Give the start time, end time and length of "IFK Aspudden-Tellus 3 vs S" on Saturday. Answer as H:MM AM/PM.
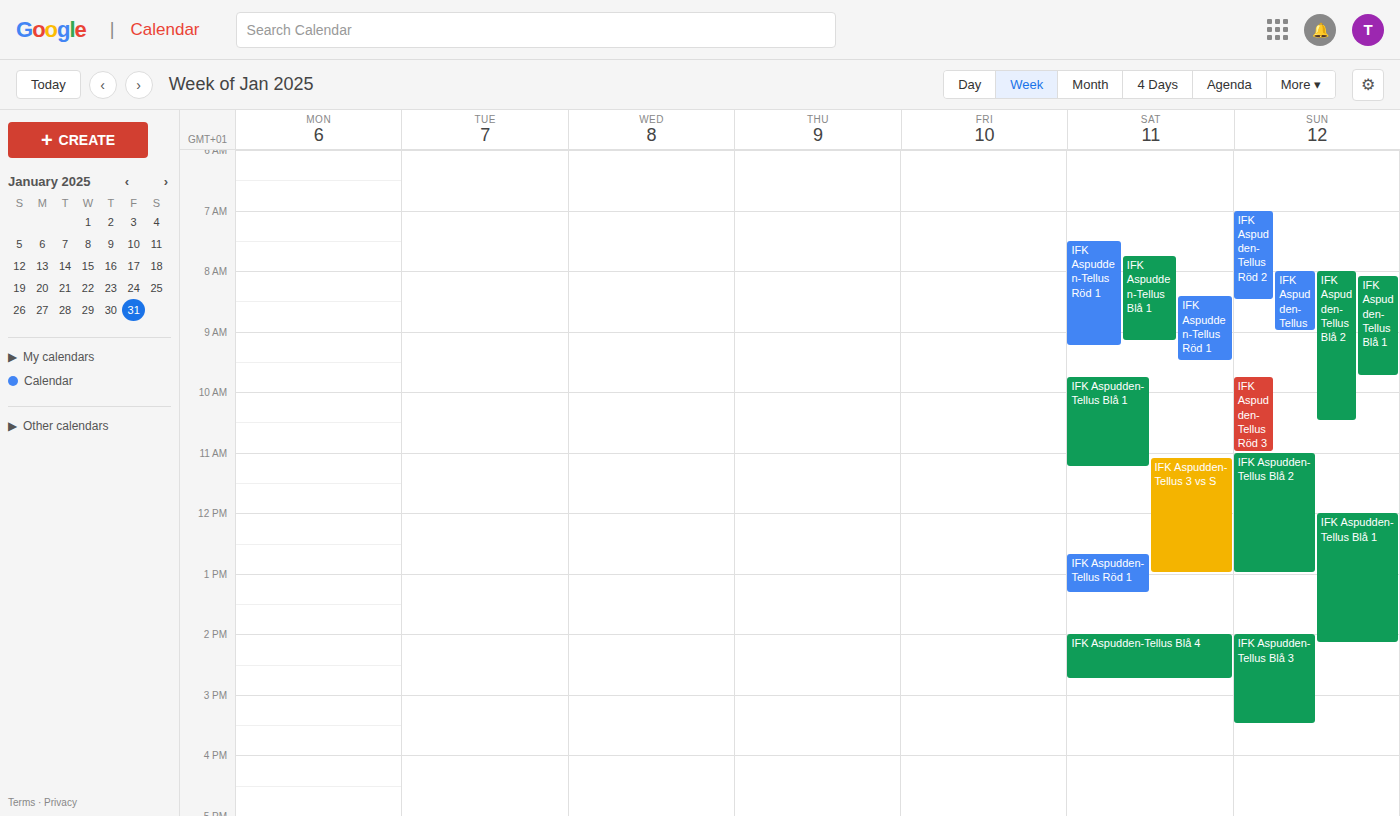
11:05 AM to 1:00 PM, 1 hour 55 minutes